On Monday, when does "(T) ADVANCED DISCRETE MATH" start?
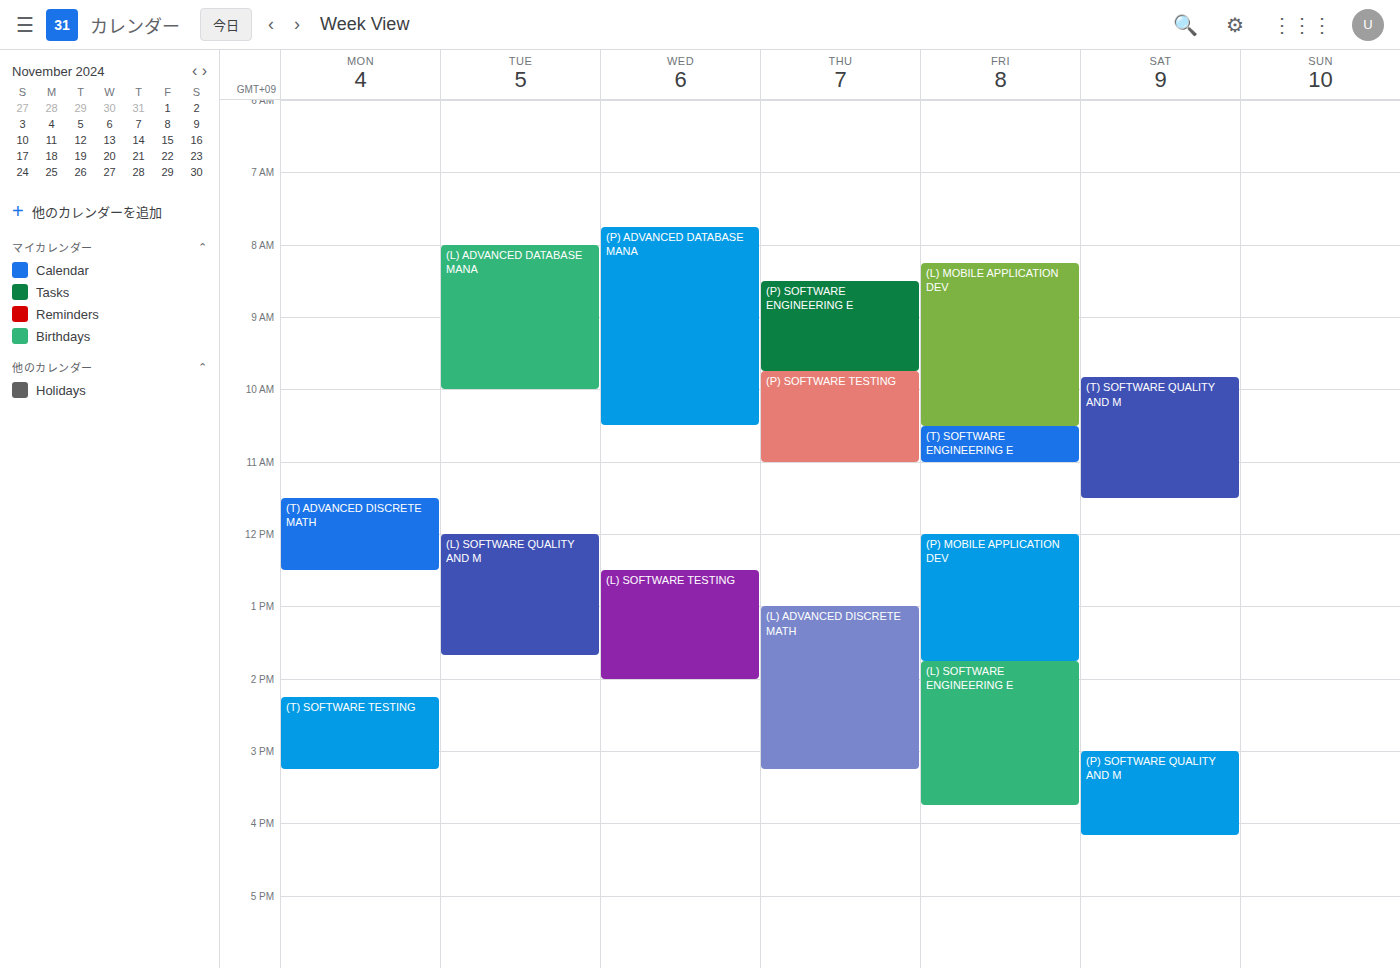
11:30 AM